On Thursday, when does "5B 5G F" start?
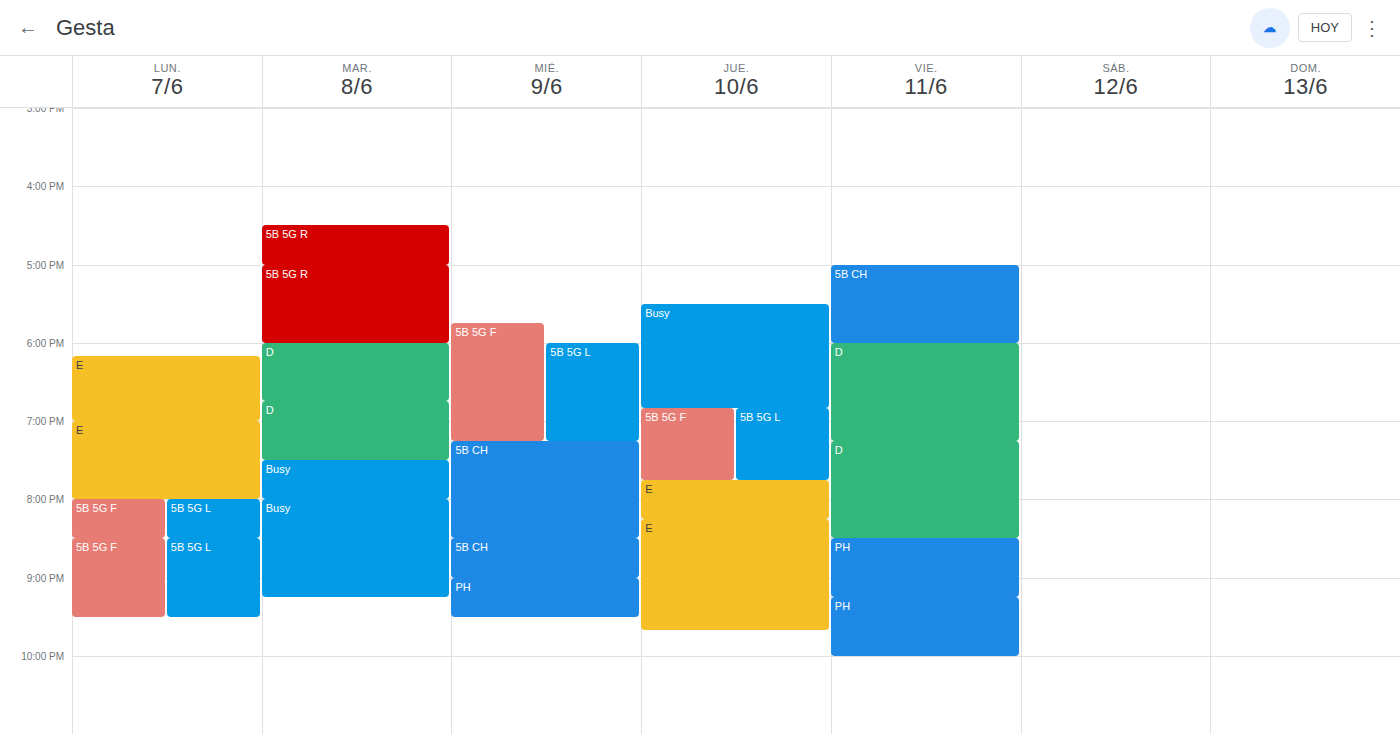
6:50 PM